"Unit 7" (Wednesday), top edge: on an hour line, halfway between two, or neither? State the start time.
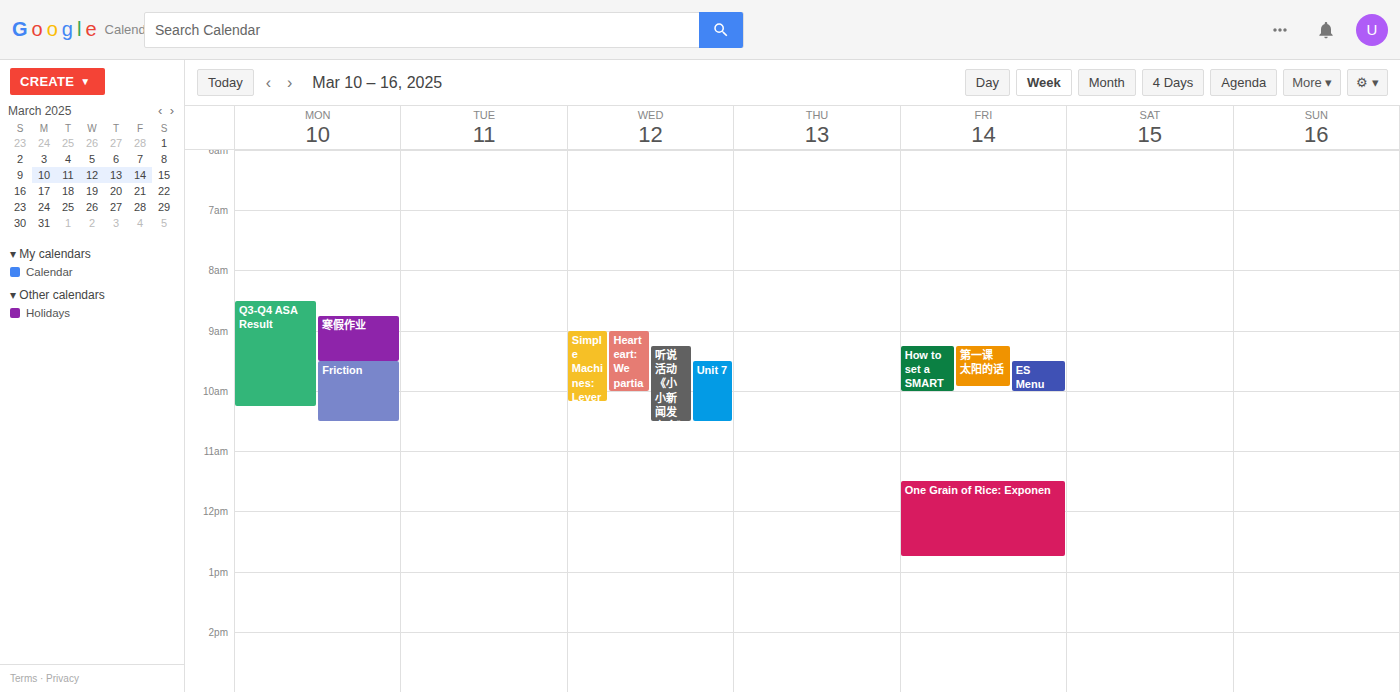
9:30 AM -- halfway between the 9 AM and 10 AM lines.